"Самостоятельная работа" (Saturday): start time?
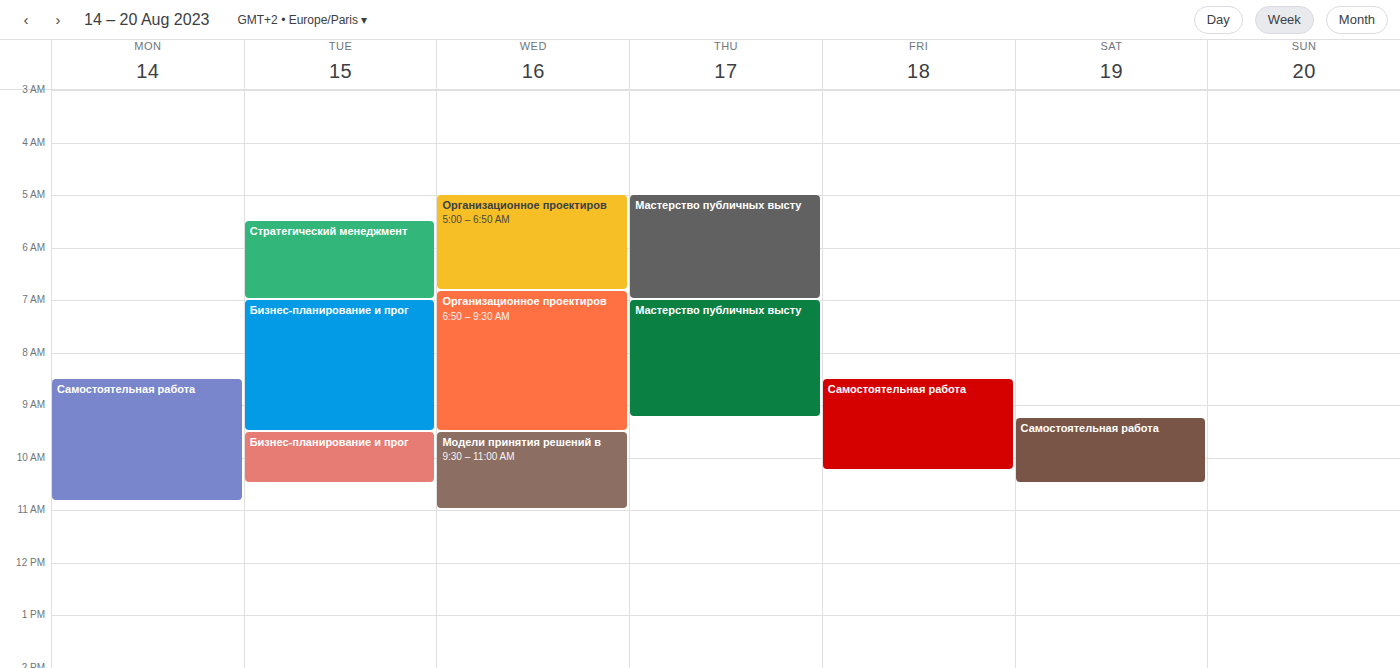
9:15 AM